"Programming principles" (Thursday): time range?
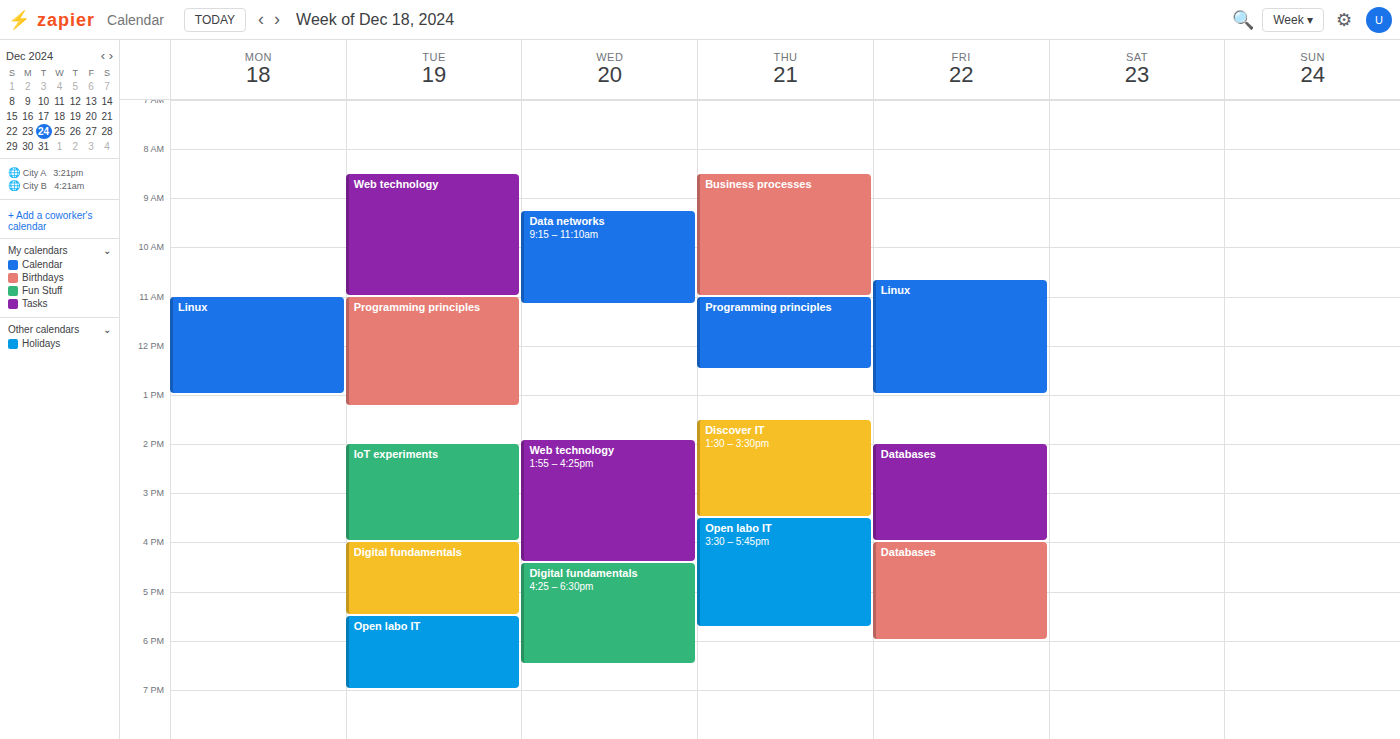
11:00 AM to 12:30 PM